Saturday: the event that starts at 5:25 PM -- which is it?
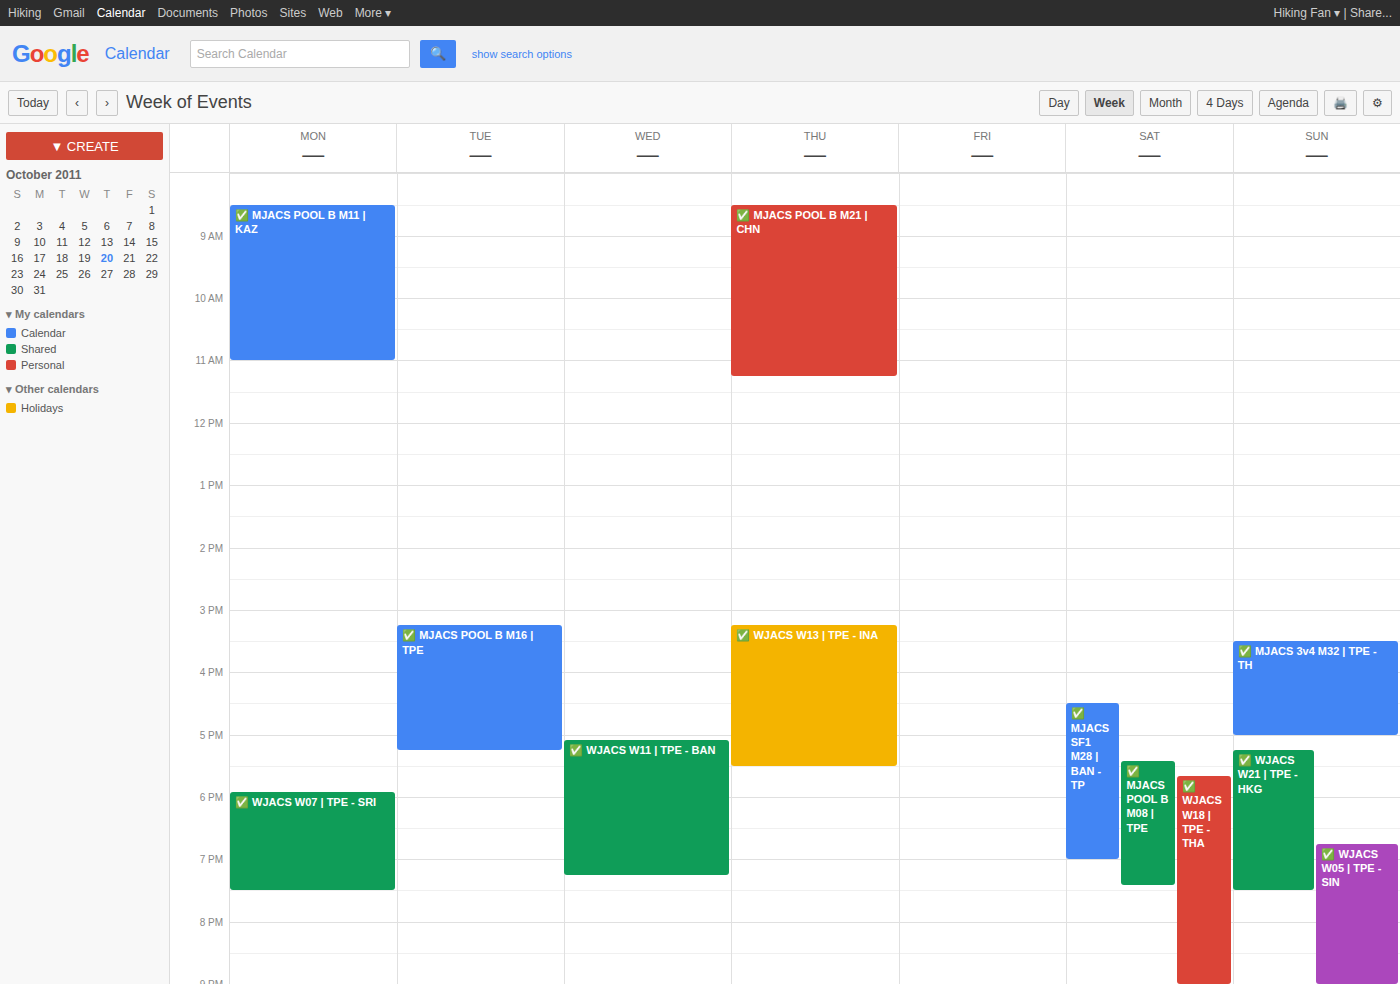
"✅ MJACS POOL B M08 | TPE"